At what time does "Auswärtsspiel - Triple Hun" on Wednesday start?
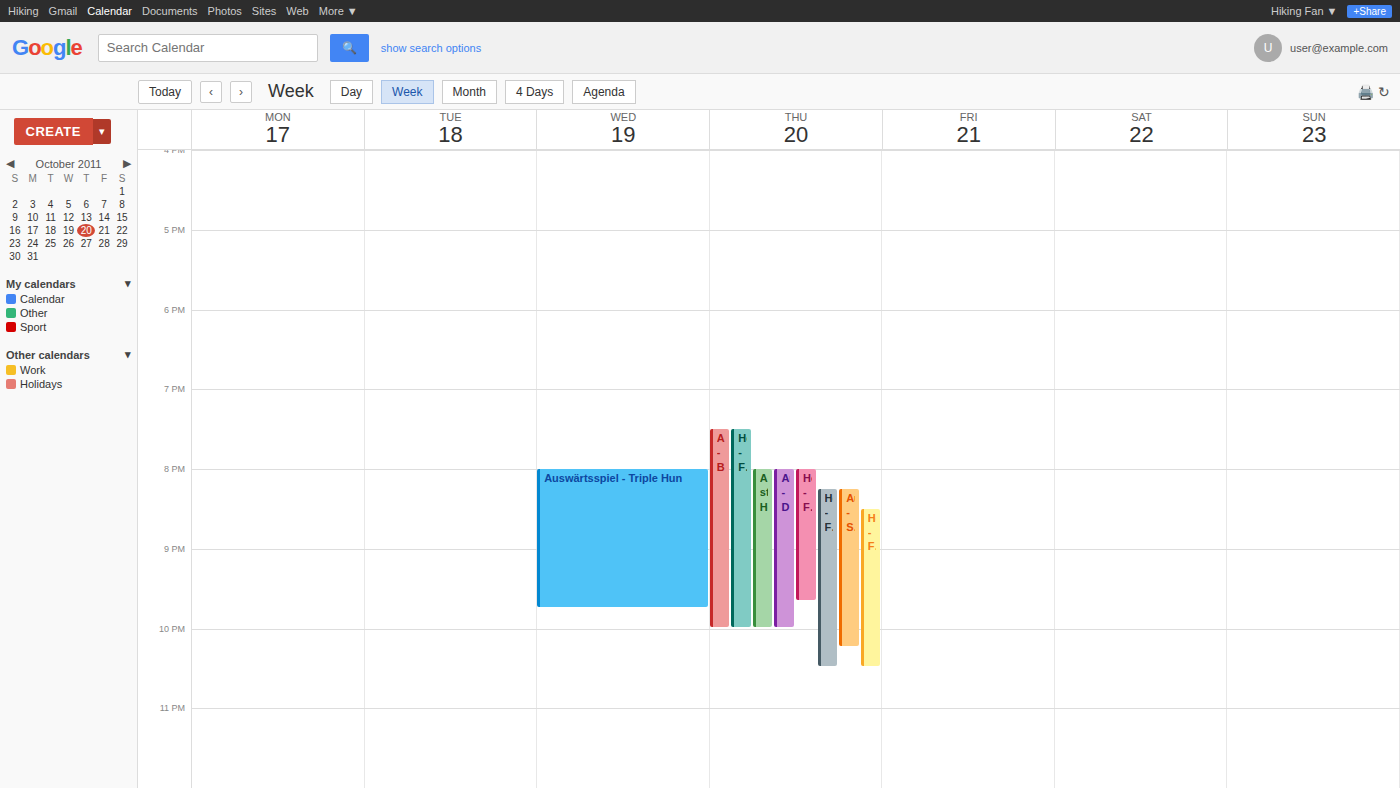
20:00